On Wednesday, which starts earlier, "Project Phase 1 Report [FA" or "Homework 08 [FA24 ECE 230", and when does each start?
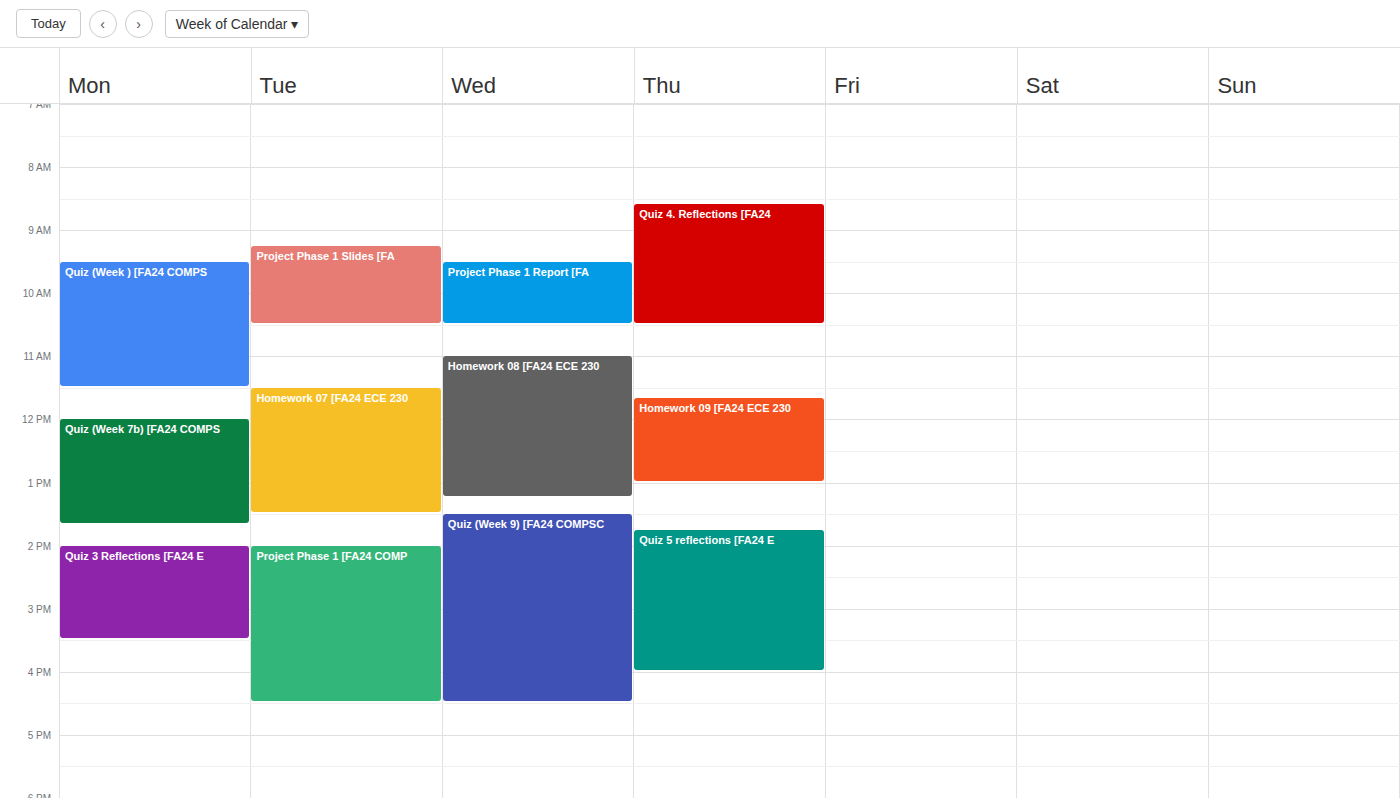
"Project Phase 1 Report [FA" 9:30 AM; "Homework 08 [FA24 ECE 230" 11:00 AM.